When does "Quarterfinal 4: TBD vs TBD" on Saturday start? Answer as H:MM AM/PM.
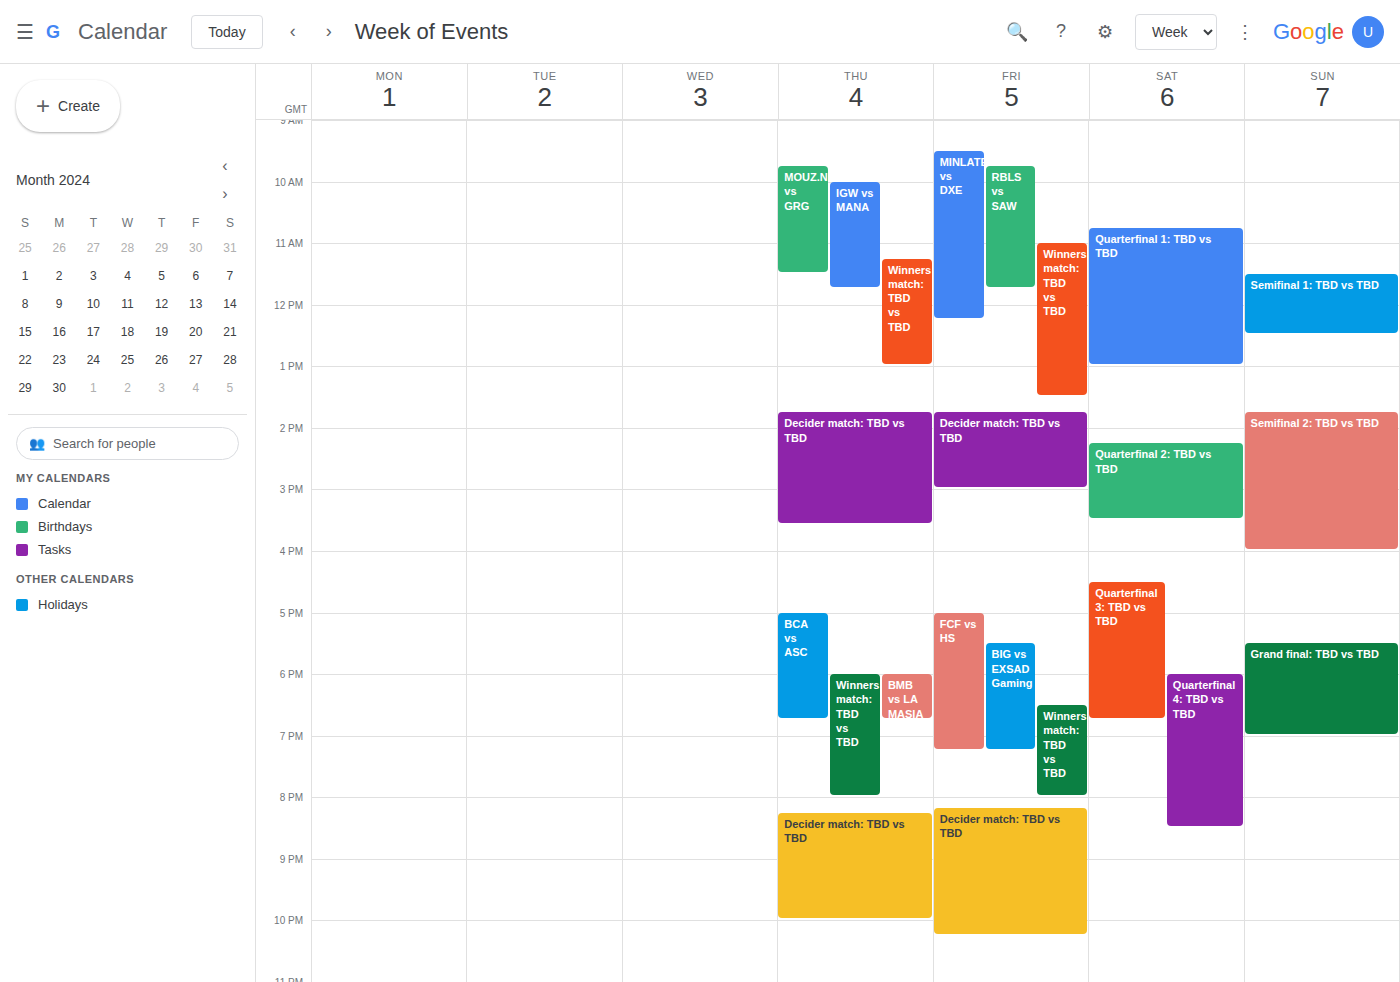
6:00 PM